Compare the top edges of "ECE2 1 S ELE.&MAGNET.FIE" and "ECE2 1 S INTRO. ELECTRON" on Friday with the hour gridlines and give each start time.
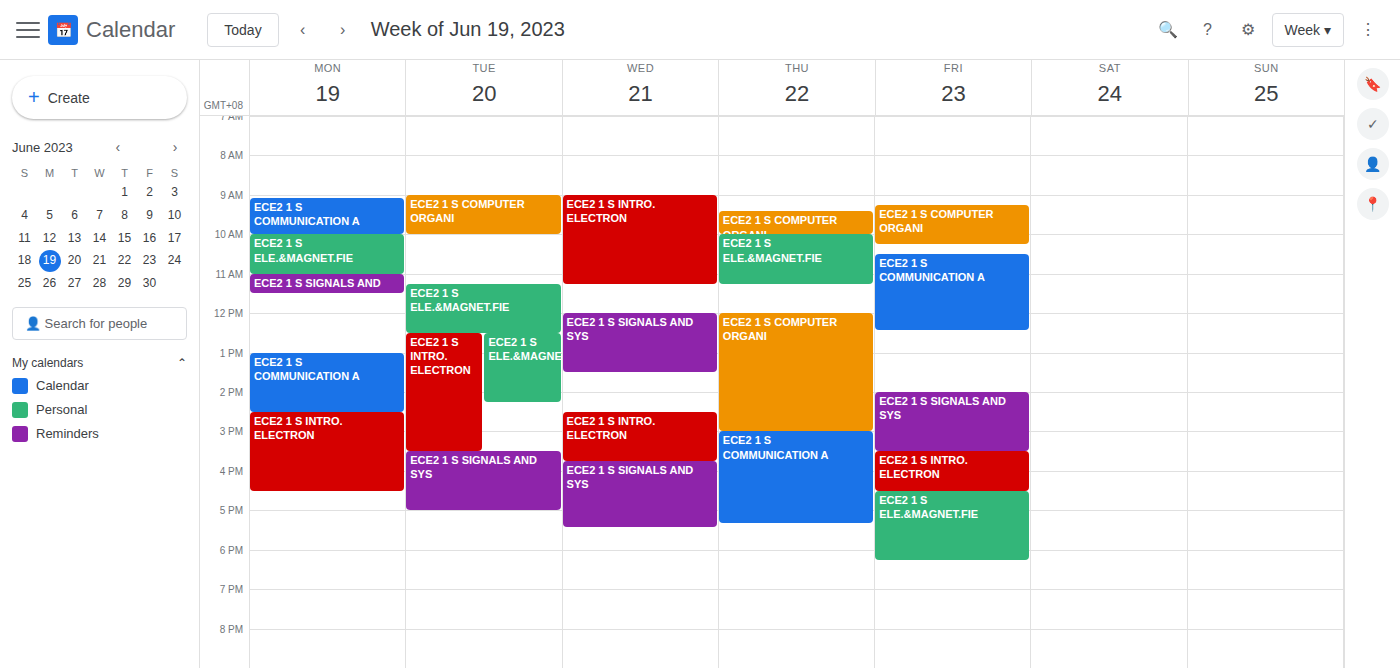
"ECE2 1 S ELE.&MAGNET.FIE": 4:30 PM, halfway between the 4 PM and 5 PM lines. "ECE2 1 S INTRO. ELECTRON": 3:30 PM, halfway between the 3 PM and 4 PM lines.